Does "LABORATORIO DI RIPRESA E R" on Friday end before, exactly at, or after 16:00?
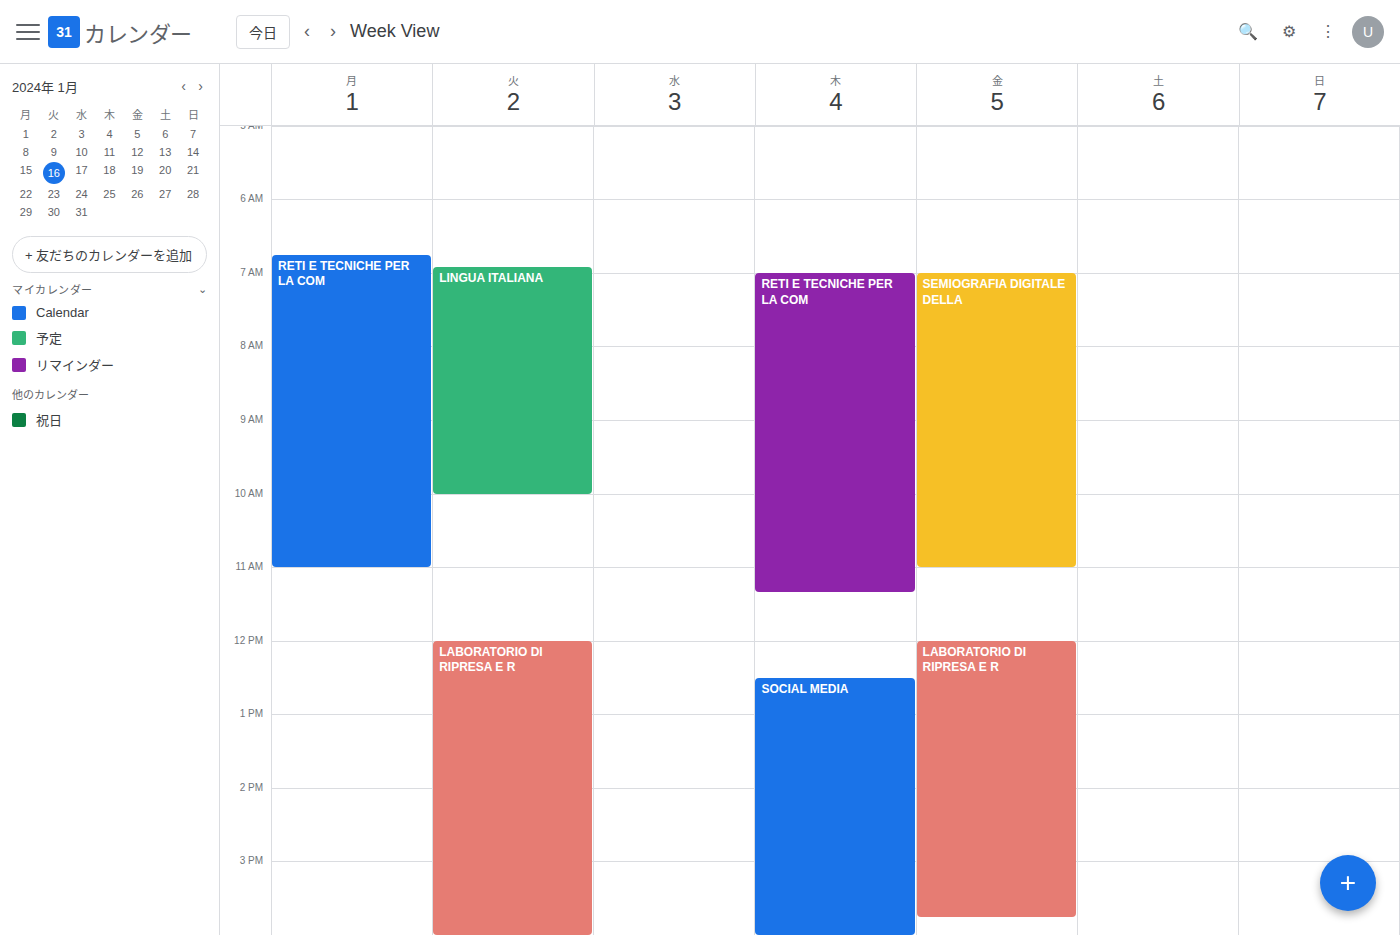
15:45 -- before 16:00, 15 minutes above the 16:00 line.